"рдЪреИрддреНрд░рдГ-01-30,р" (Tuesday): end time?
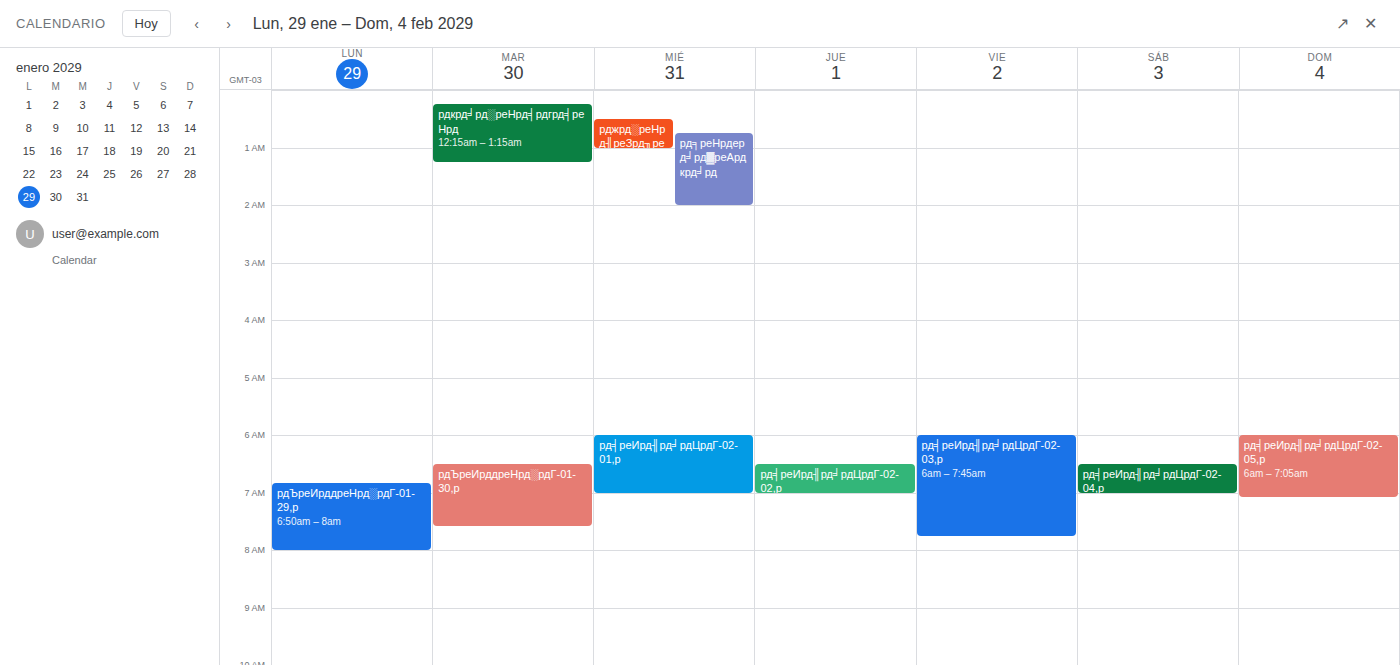
07:35